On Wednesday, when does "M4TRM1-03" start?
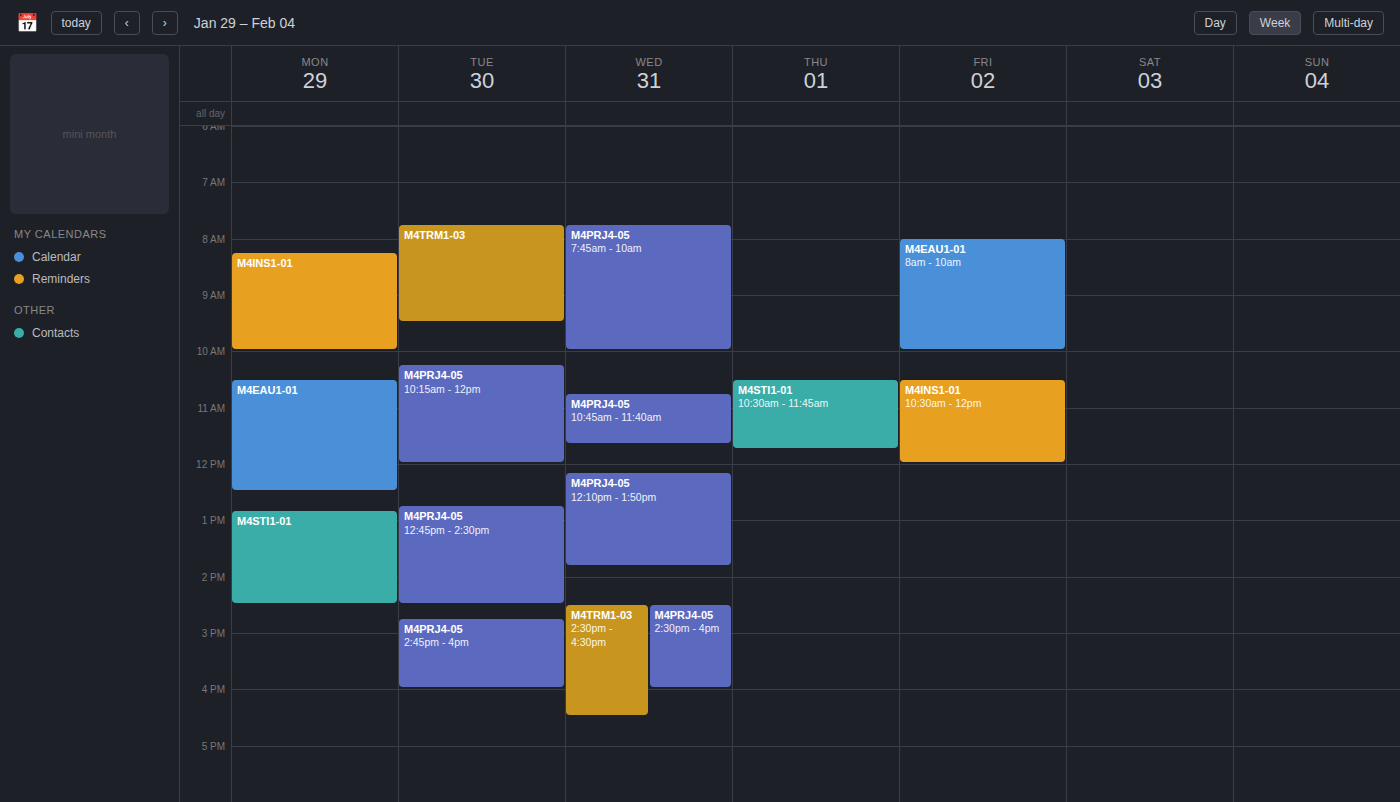
2:30 PM